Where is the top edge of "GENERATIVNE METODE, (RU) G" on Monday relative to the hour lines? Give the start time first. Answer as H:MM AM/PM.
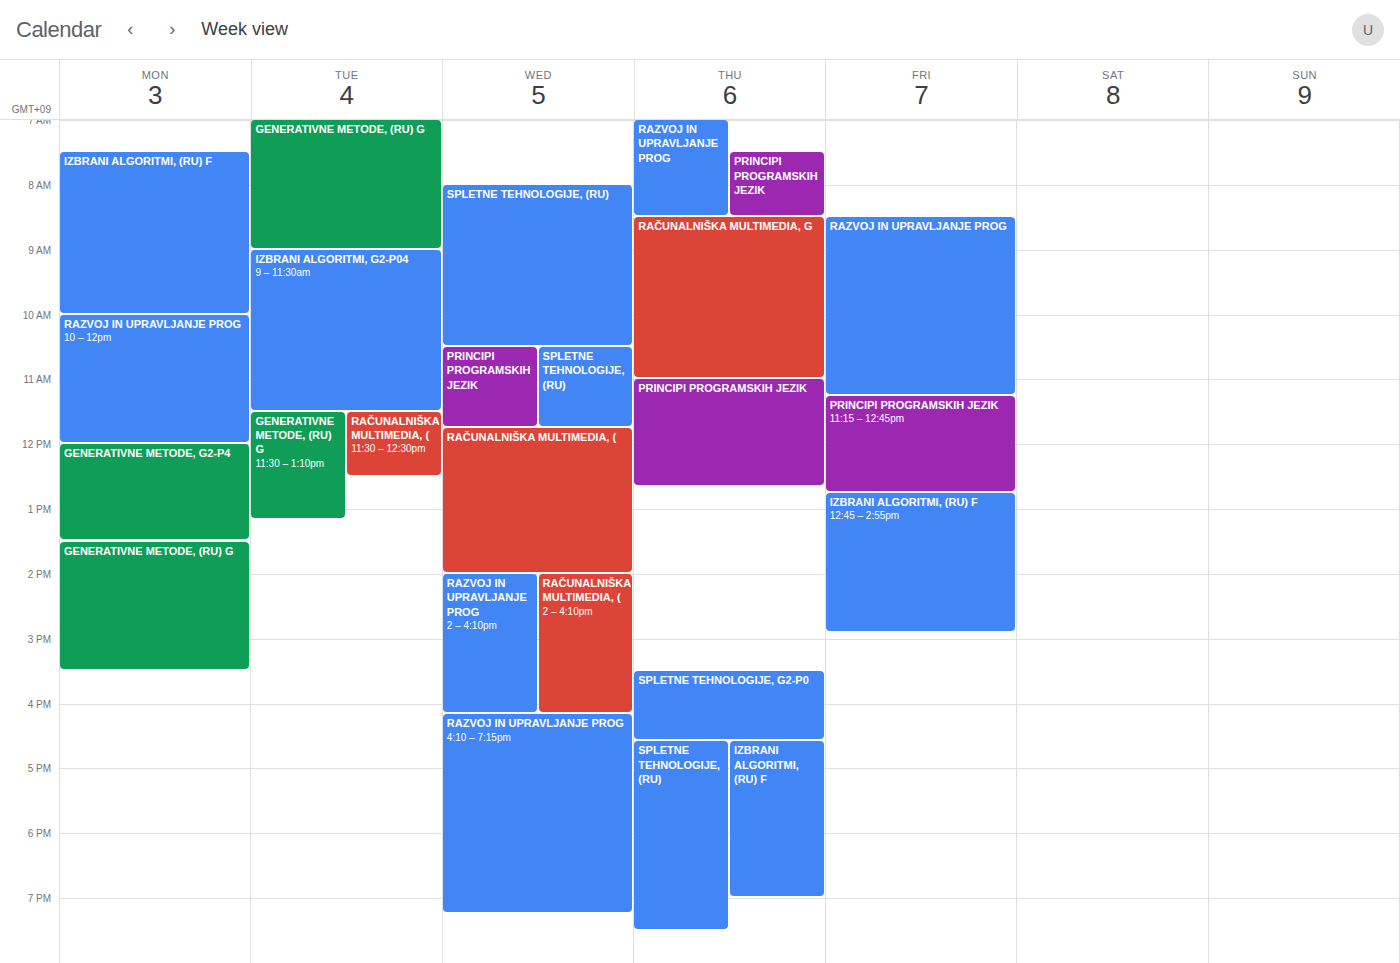
1:30 PM -- halfway between the 1 PM and 2 PM lines.